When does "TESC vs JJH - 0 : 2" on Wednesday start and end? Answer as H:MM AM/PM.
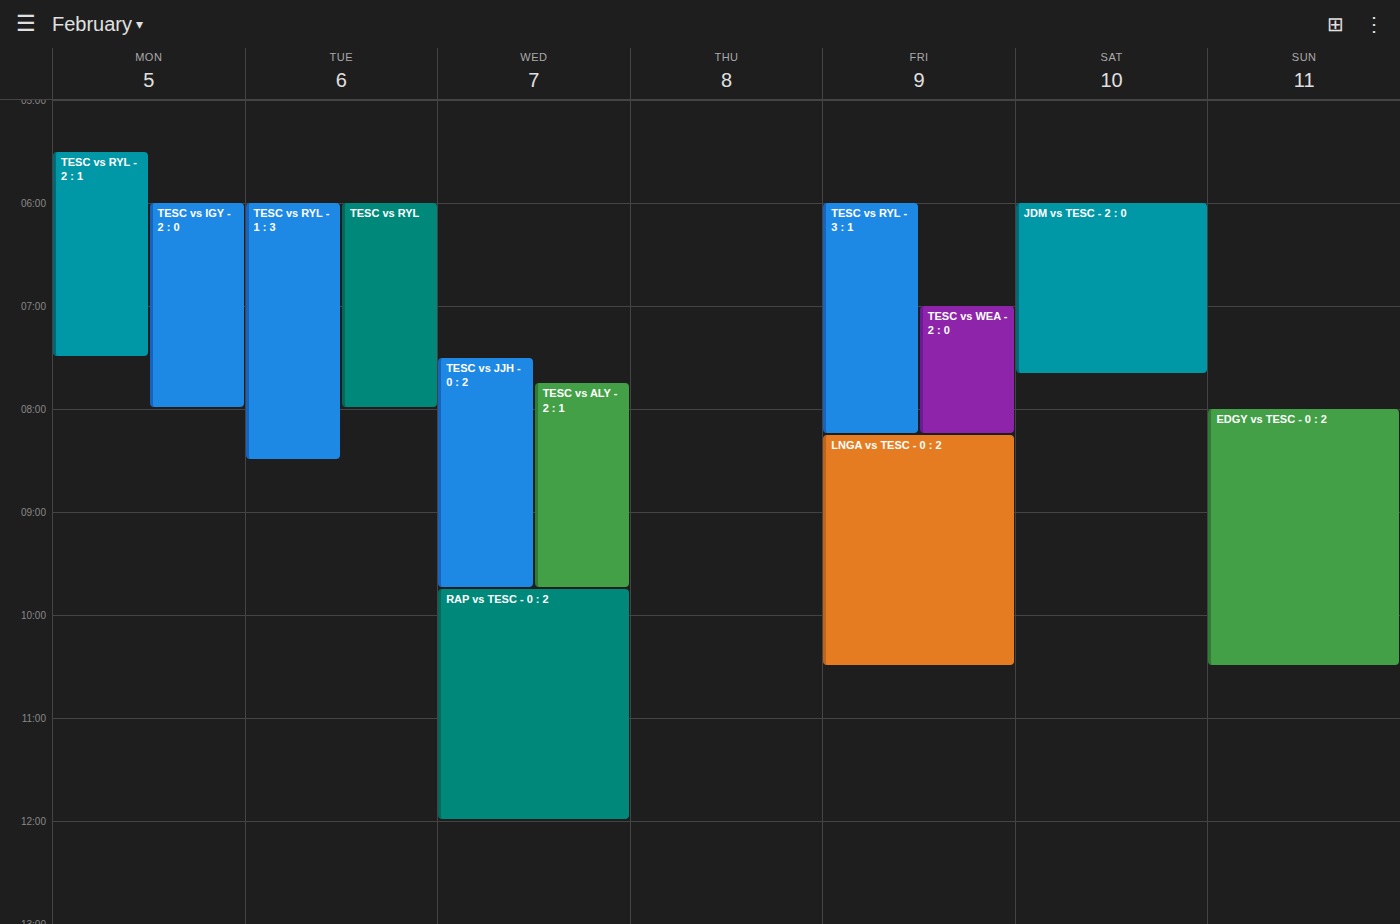
7:30 AM to 9:45 AM